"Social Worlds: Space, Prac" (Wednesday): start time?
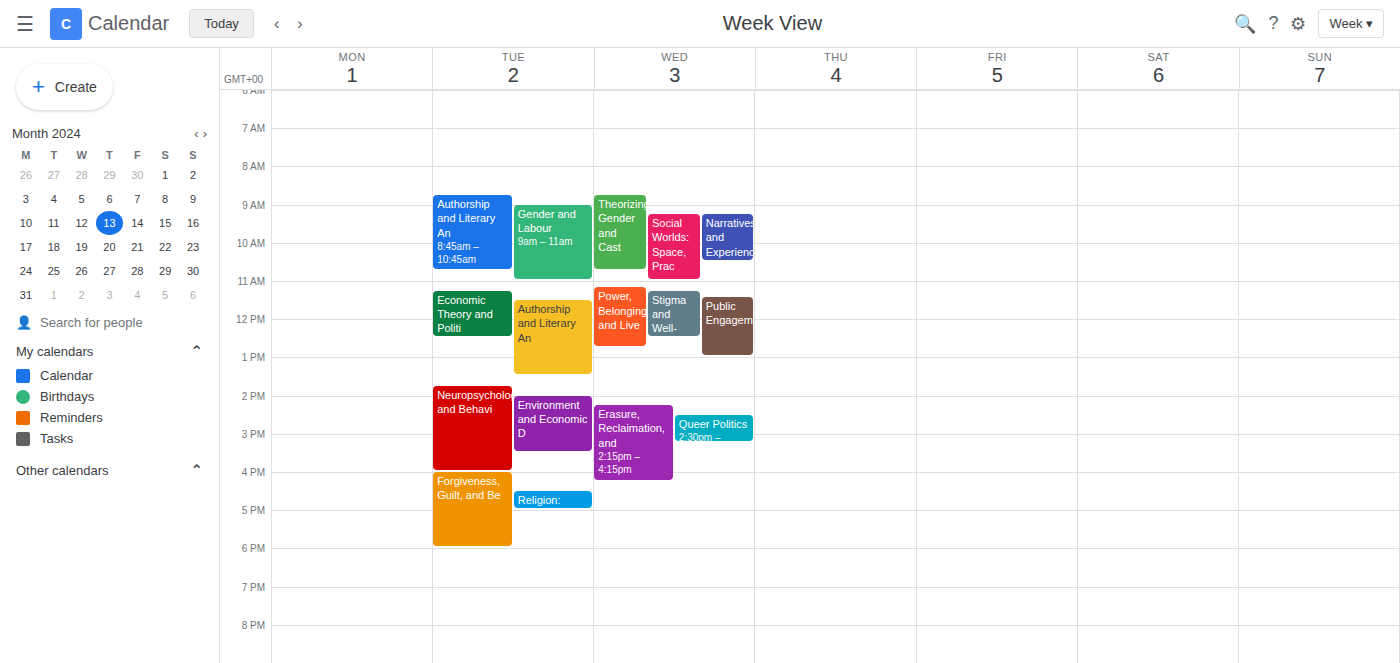
9:15 AM